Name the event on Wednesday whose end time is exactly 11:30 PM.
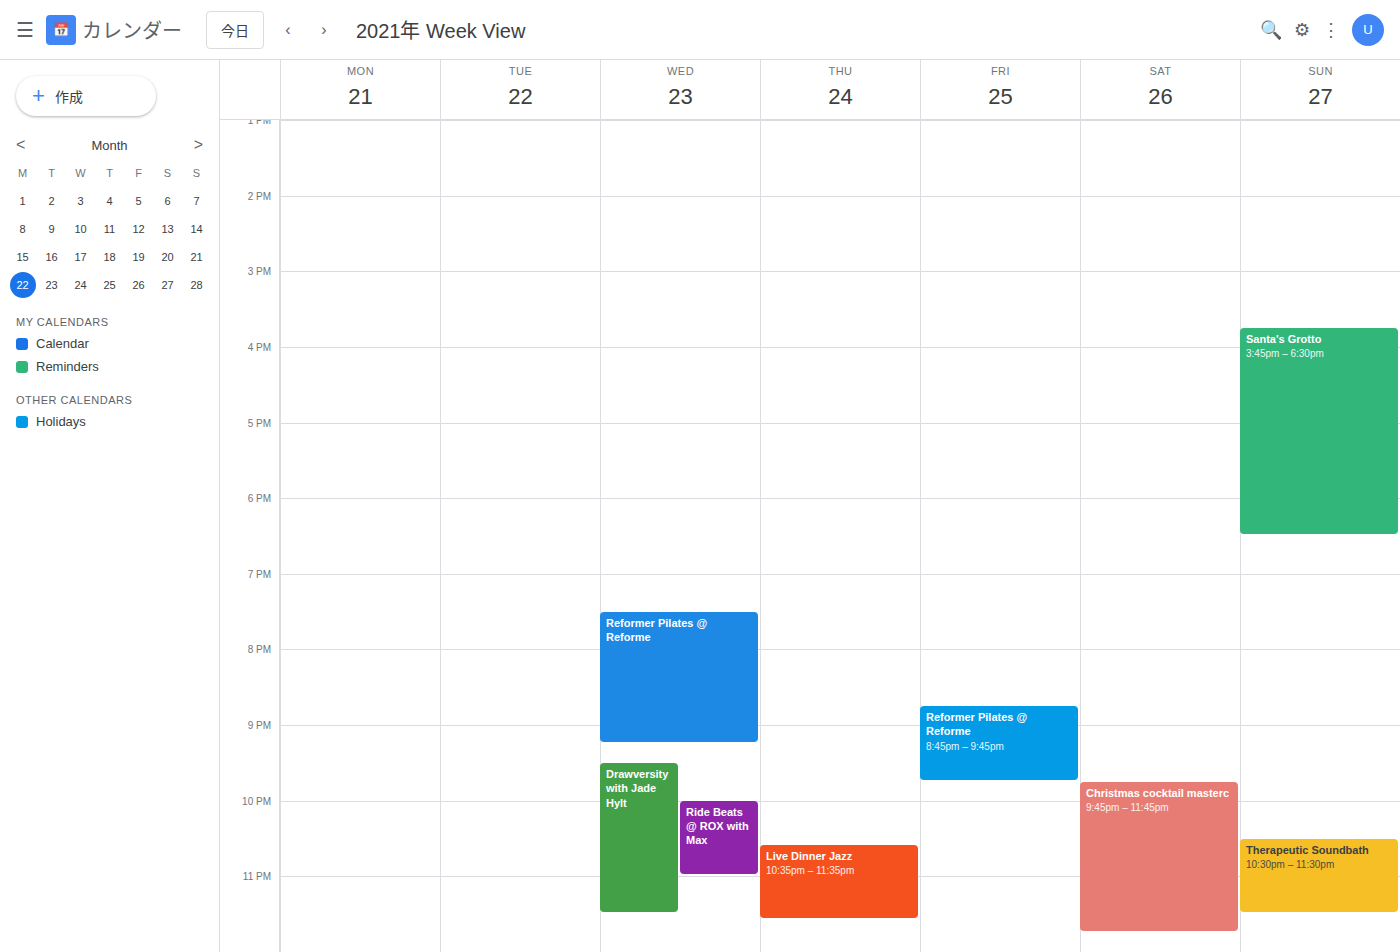
"Drawversity with Jade Hylt"